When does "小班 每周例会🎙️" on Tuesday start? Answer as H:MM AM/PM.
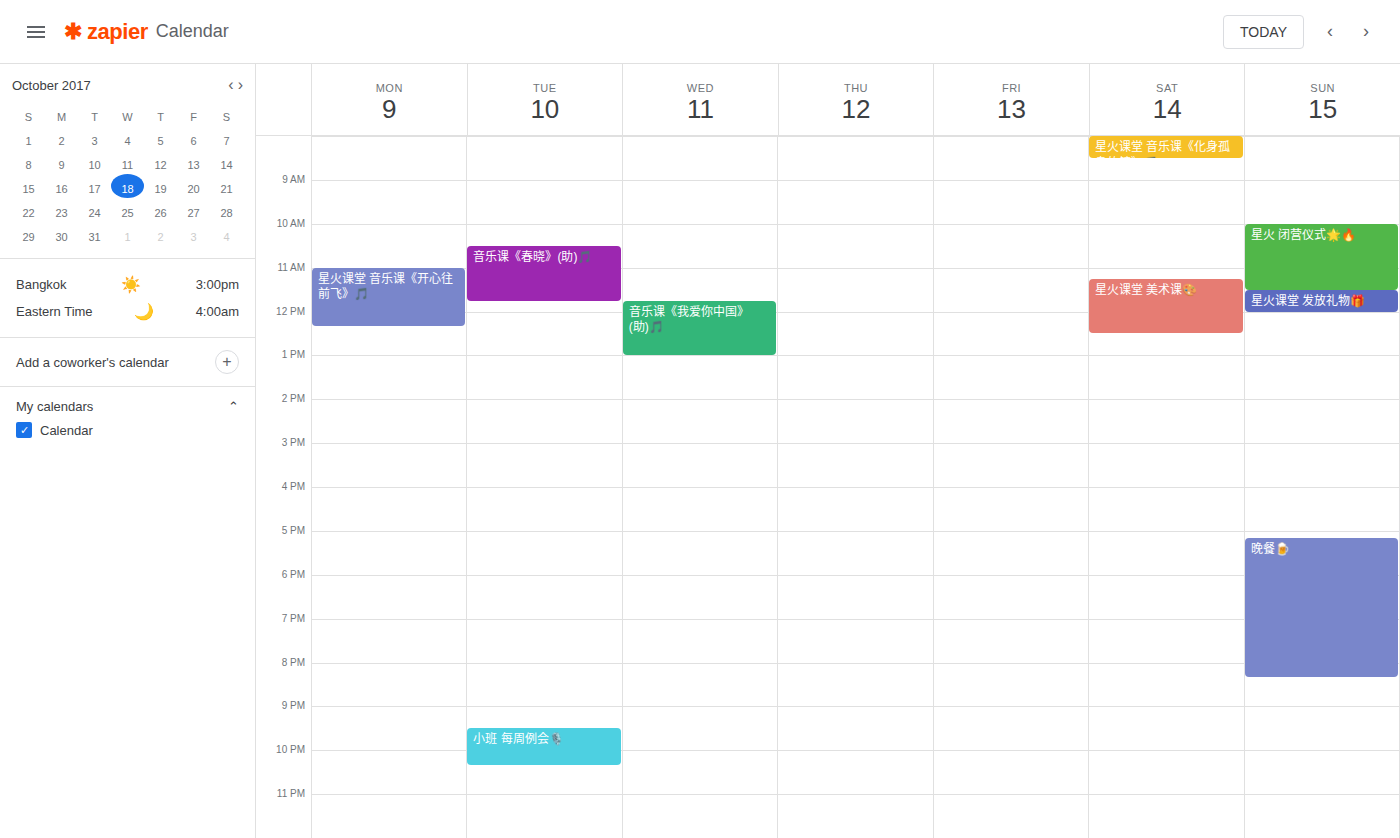
9:30 PM